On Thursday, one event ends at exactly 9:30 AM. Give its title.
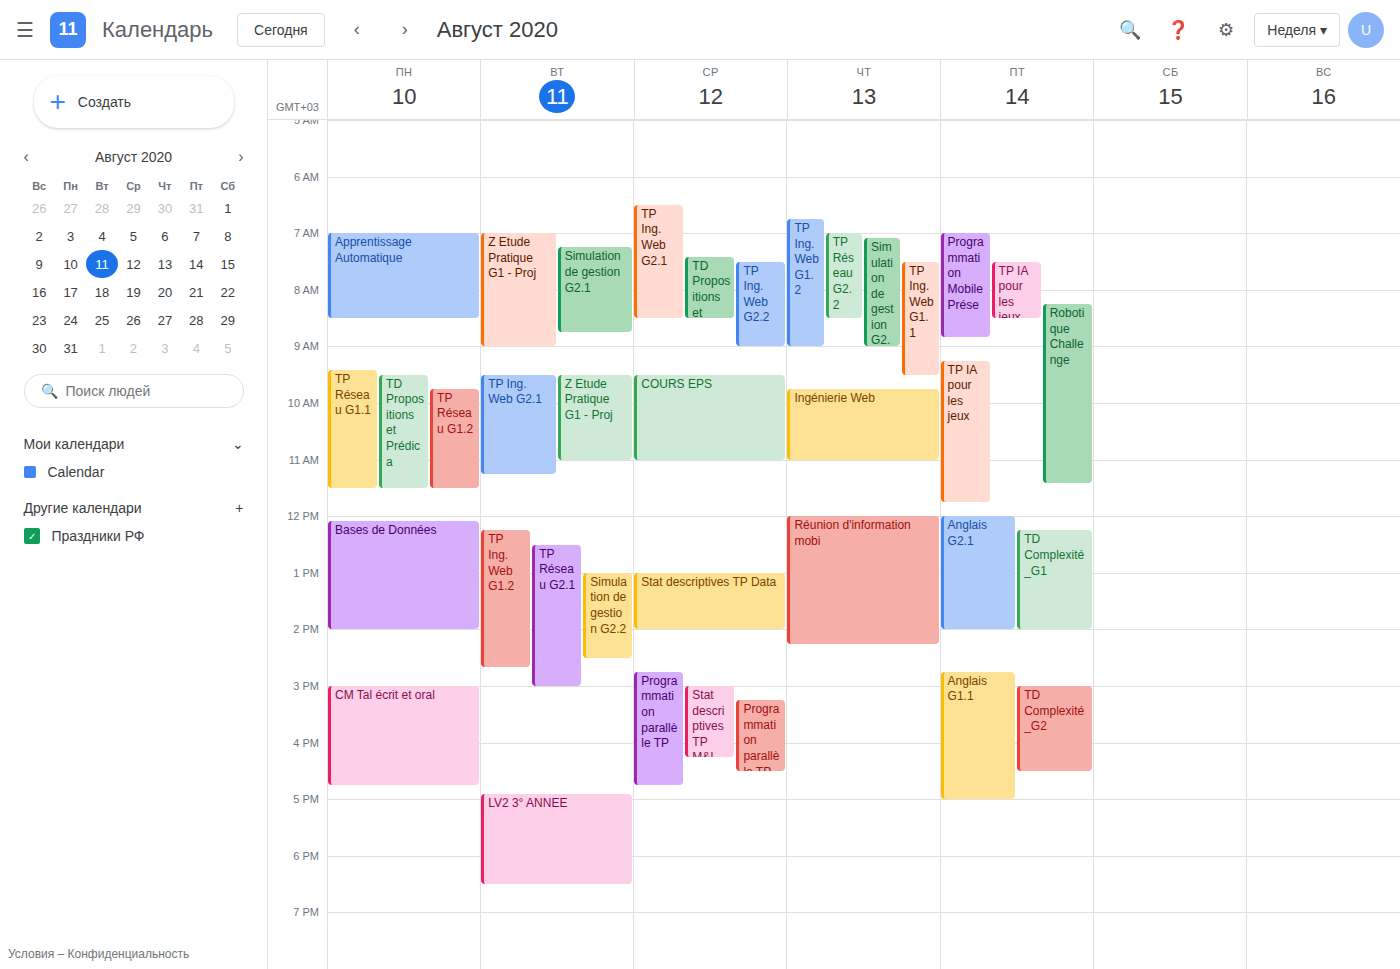
"TP Ing. Web G1.1"